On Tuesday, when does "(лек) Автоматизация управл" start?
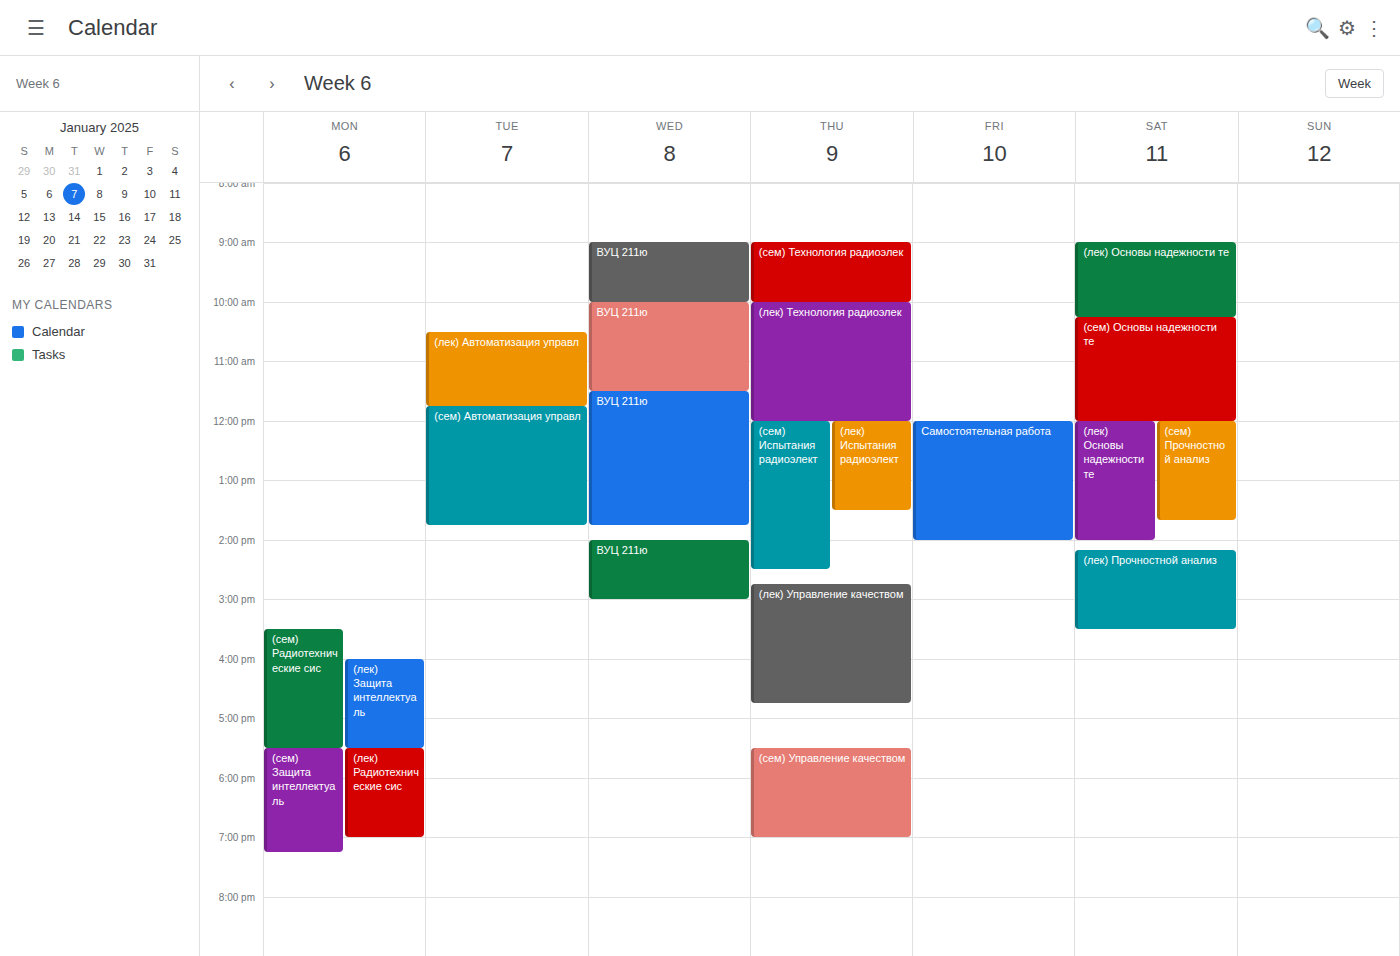
10:30